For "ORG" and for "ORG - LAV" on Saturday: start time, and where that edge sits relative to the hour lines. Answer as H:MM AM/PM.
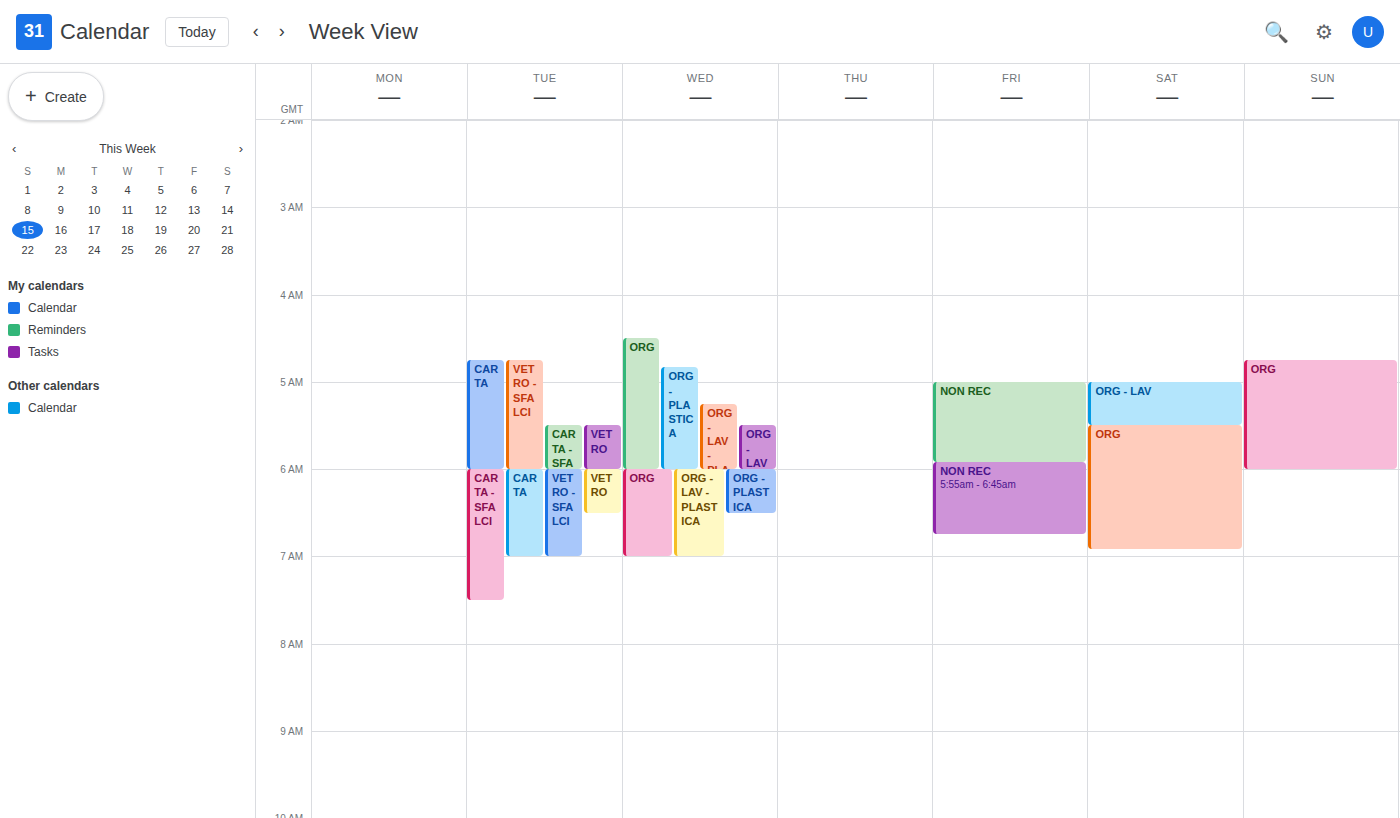
"ORG": 5:30 AM, halfway between the 5 AM and 6 AM lines. "ORG - LAV": 5:00 AM, exactly on the 5 AM line.